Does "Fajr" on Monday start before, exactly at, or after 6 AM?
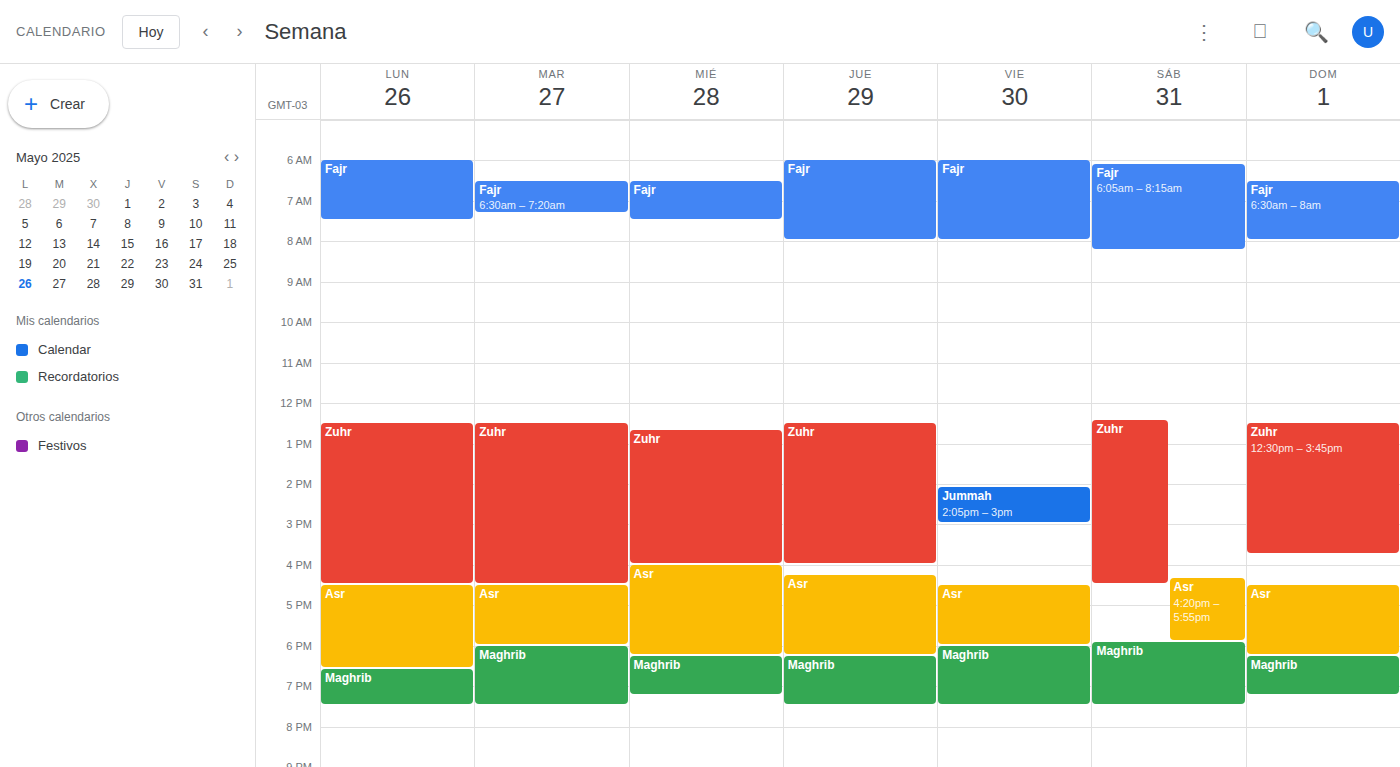
6:00 AM -- exactly at 6 AM, on the 6 AM line.